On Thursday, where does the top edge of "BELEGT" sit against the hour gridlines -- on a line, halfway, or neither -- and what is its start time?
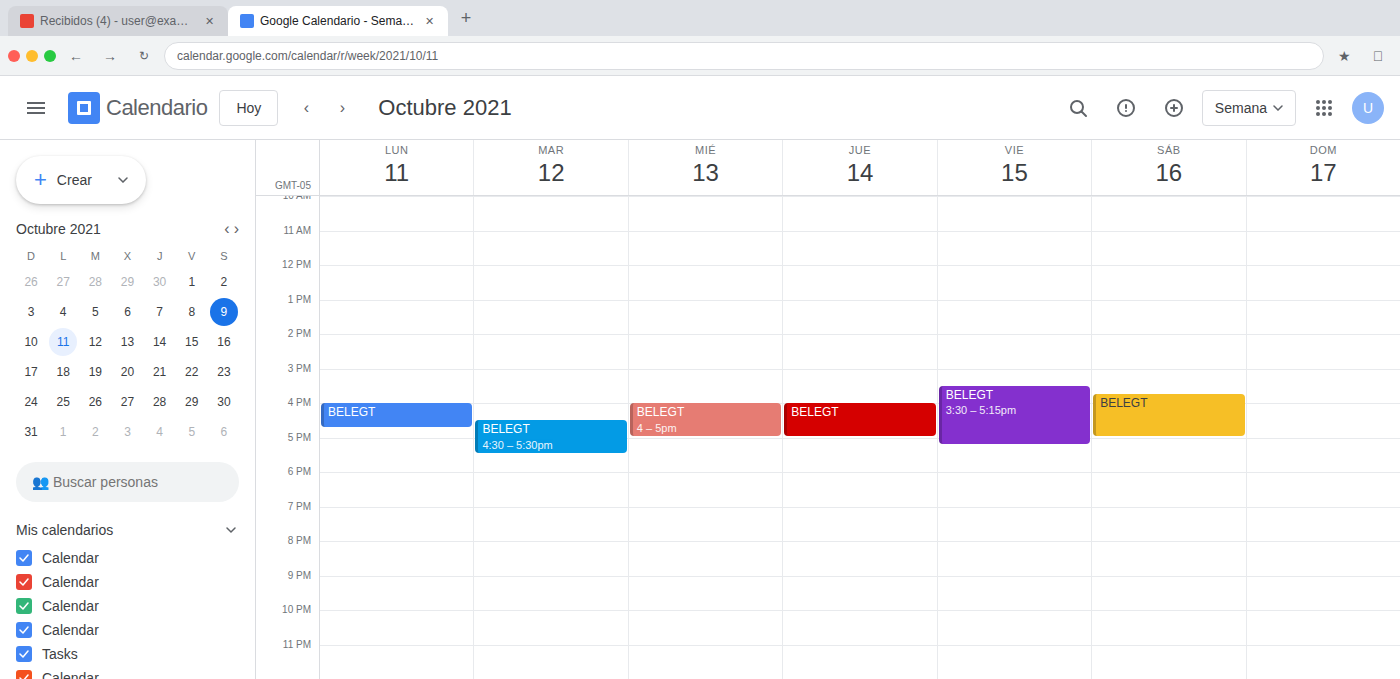
4:00 PM -- exactly on the 4 PM line.